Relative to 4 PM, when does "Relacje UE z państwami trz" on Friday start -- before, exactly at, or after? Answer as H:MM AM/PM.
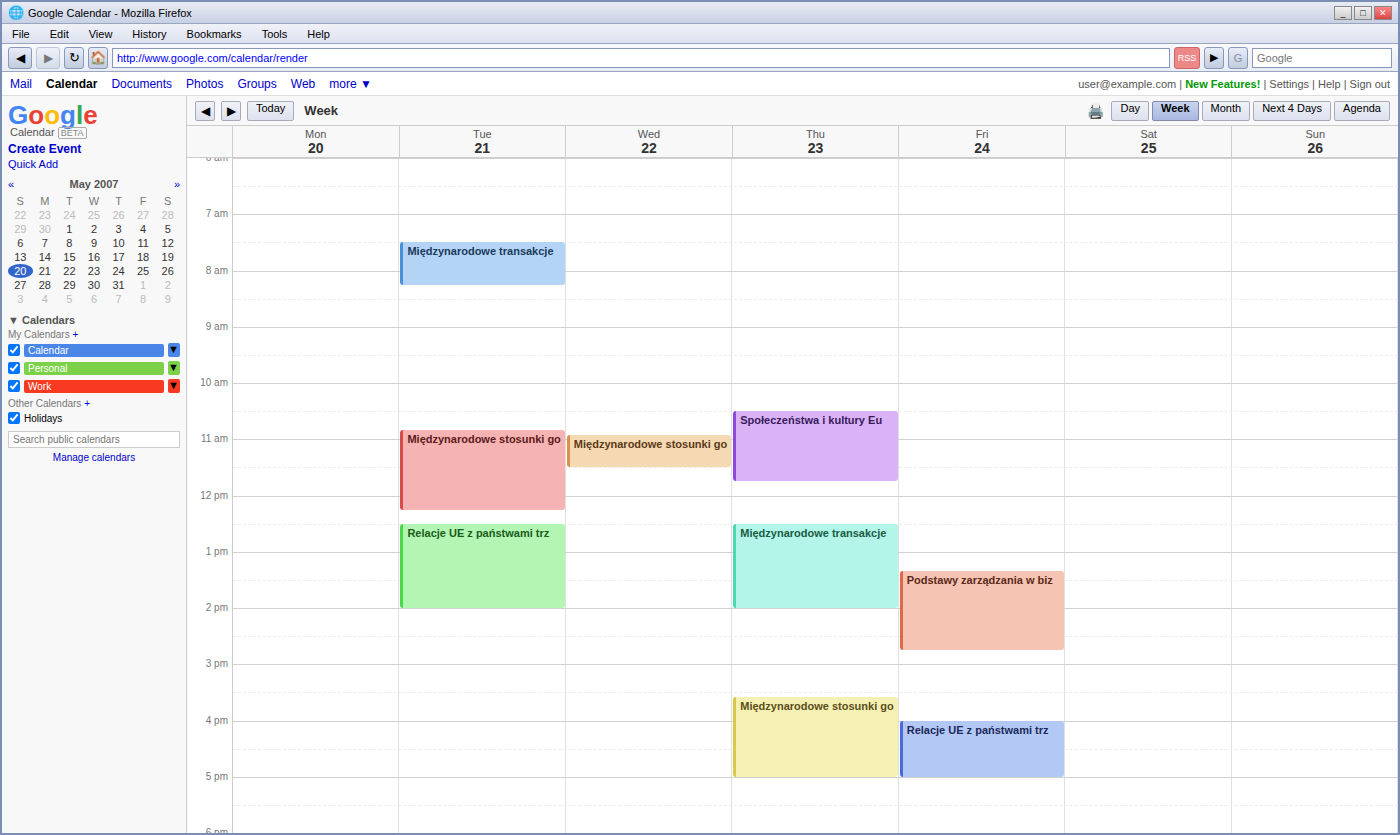
4:00 PM -- exactly at 4 PM, on the 4 PM line.